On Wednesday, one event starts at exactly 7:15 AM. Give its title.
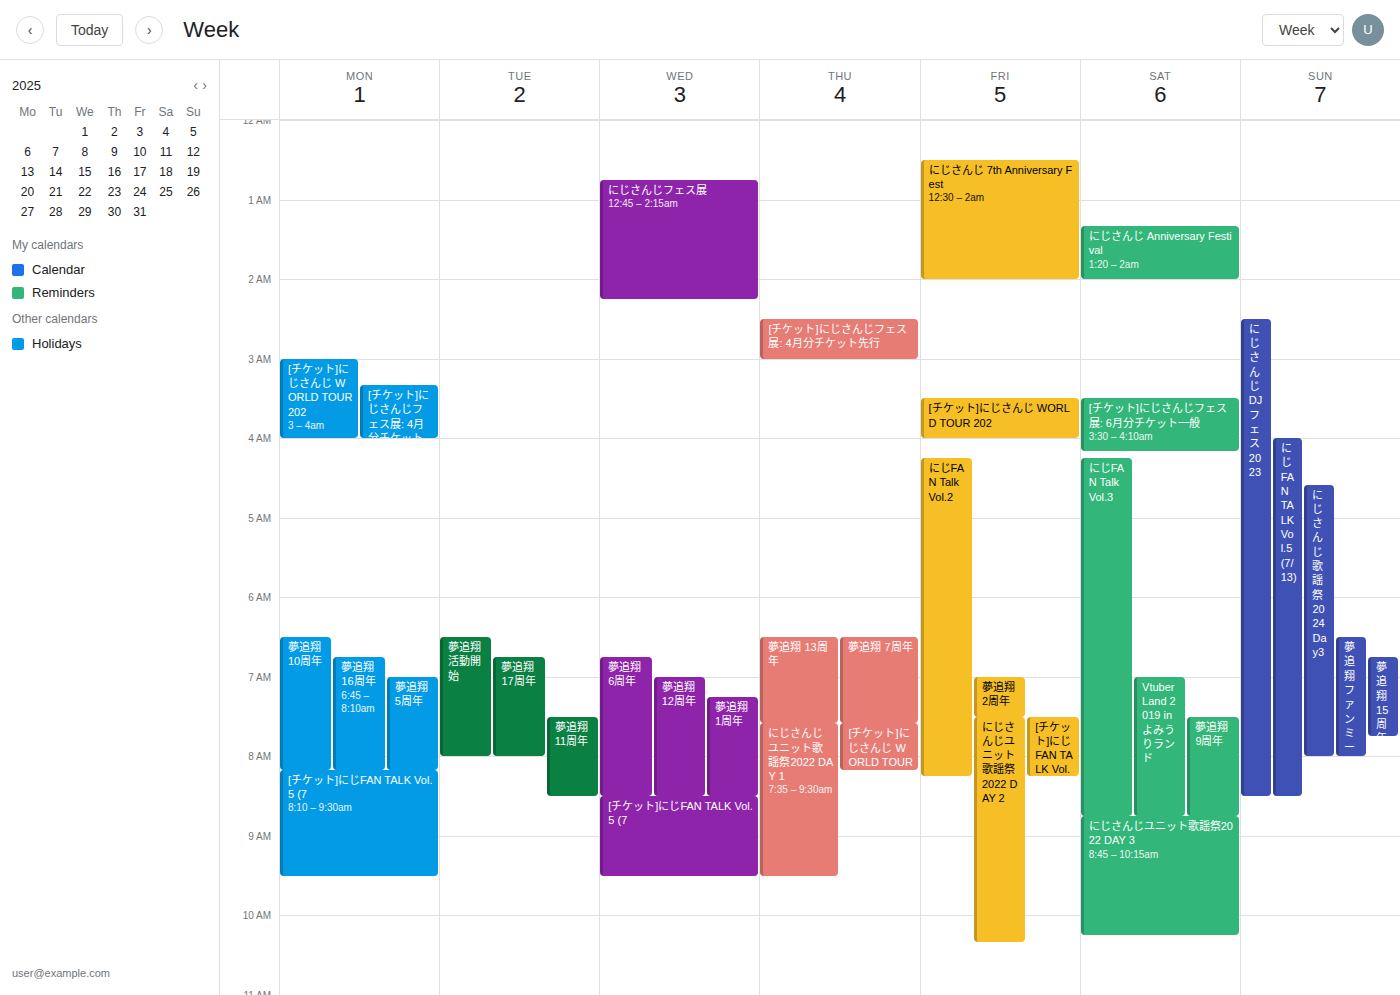
"夢追翔 1周年"